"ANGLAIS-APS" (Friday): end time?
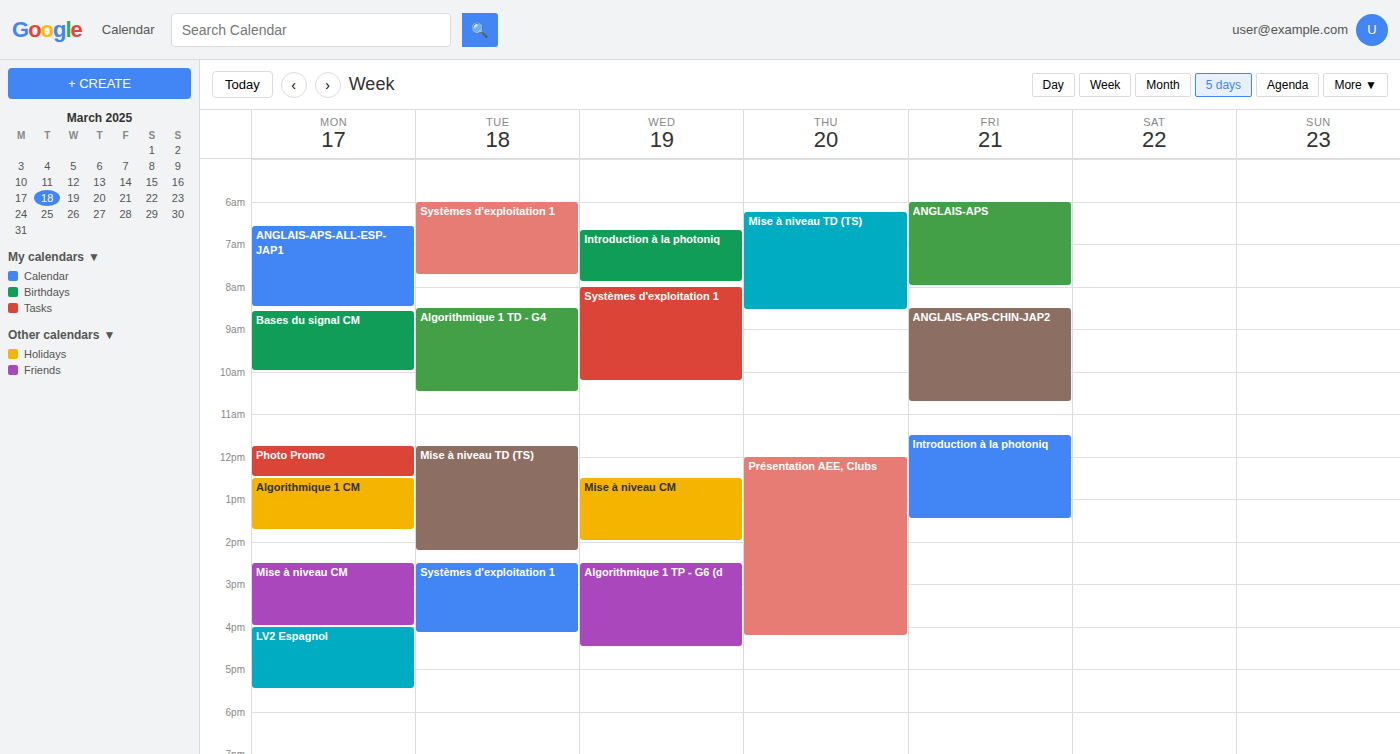
8:00 AM